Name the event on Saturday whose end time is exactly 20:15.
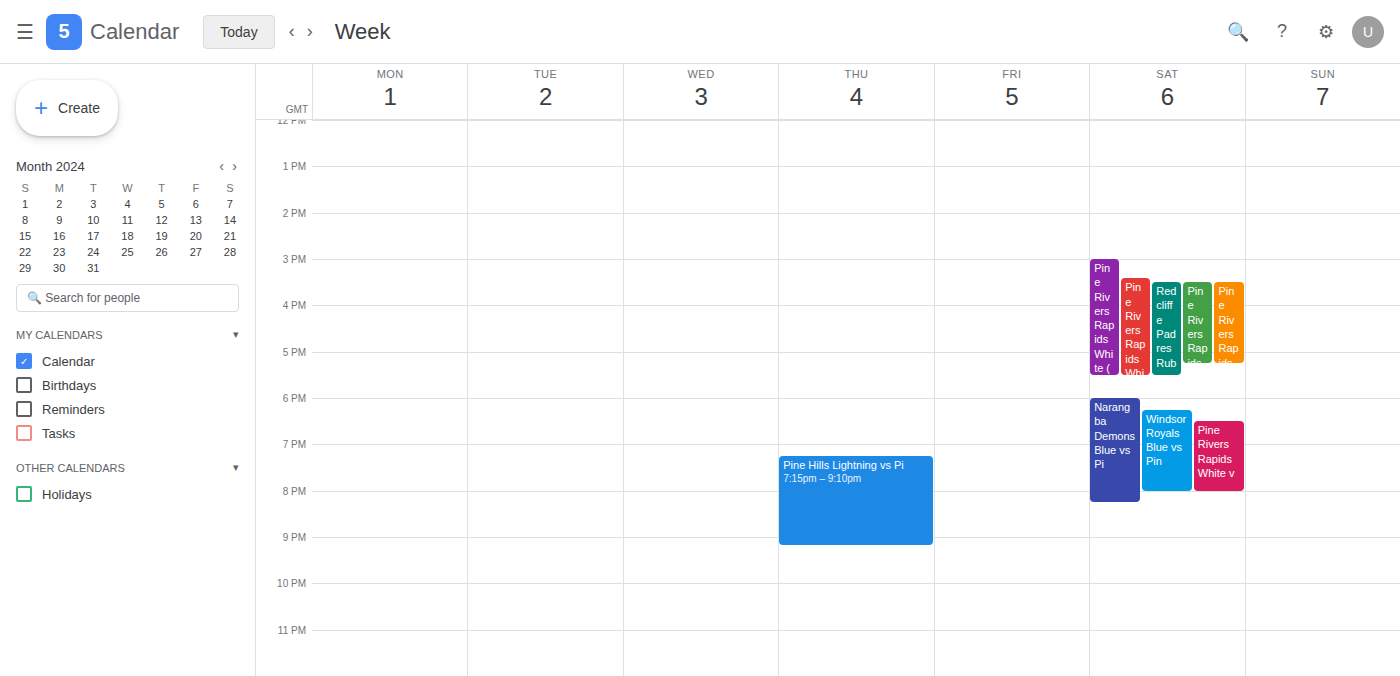
"Narangba Demons Blue vs Pi"